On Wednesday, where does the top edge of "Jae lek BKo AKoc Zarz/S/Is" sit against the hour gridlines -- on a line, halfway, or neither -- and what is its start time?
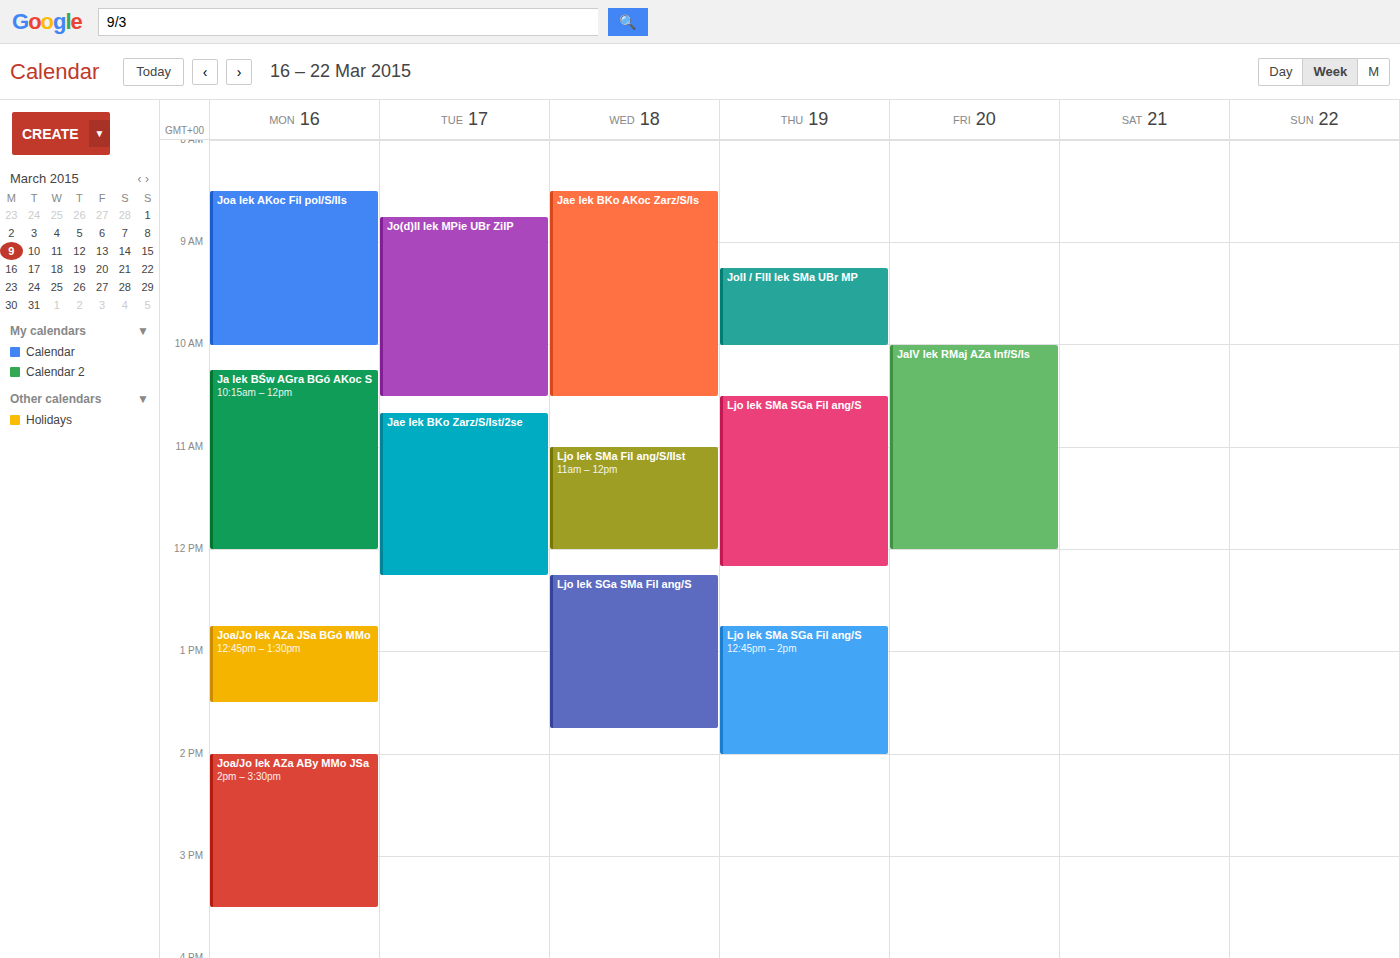
8:30 AM -- halfway between the 8 AM and 9 AM lines.